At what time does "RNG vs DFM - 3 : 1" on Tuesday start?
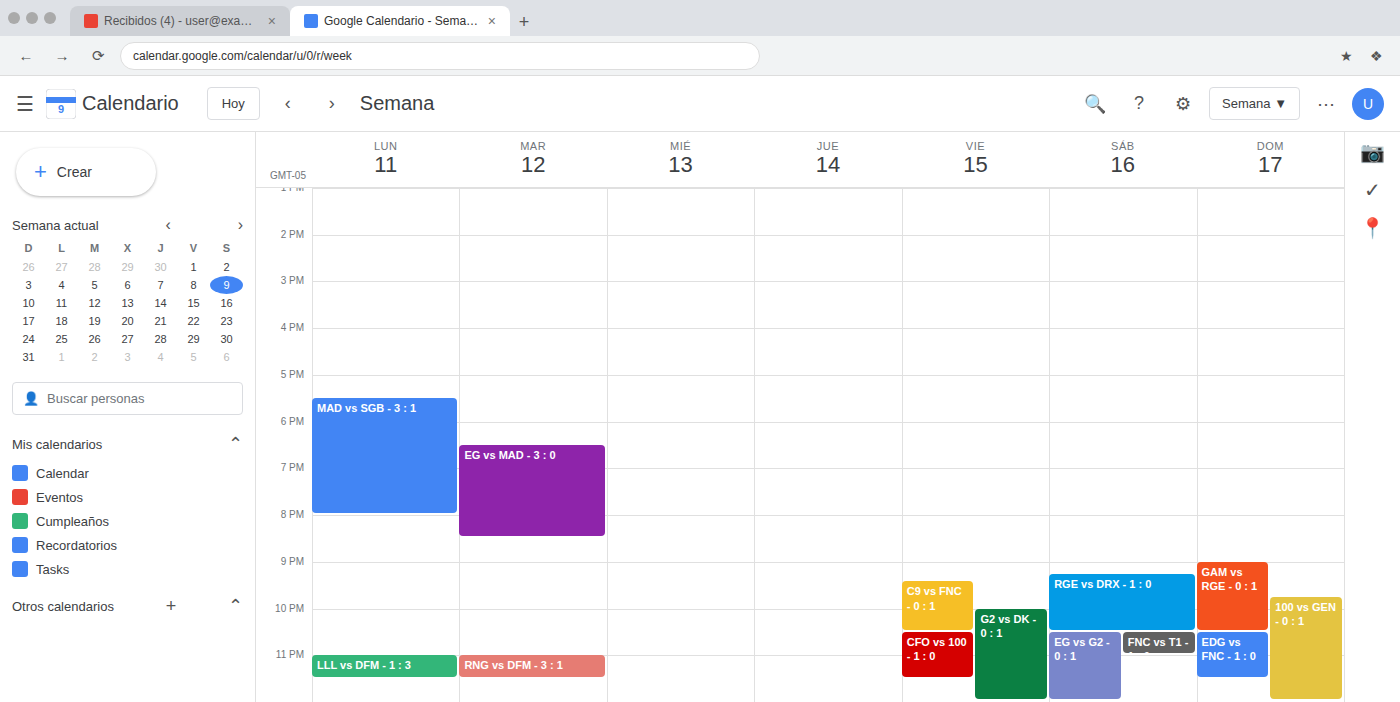
11:00 PM